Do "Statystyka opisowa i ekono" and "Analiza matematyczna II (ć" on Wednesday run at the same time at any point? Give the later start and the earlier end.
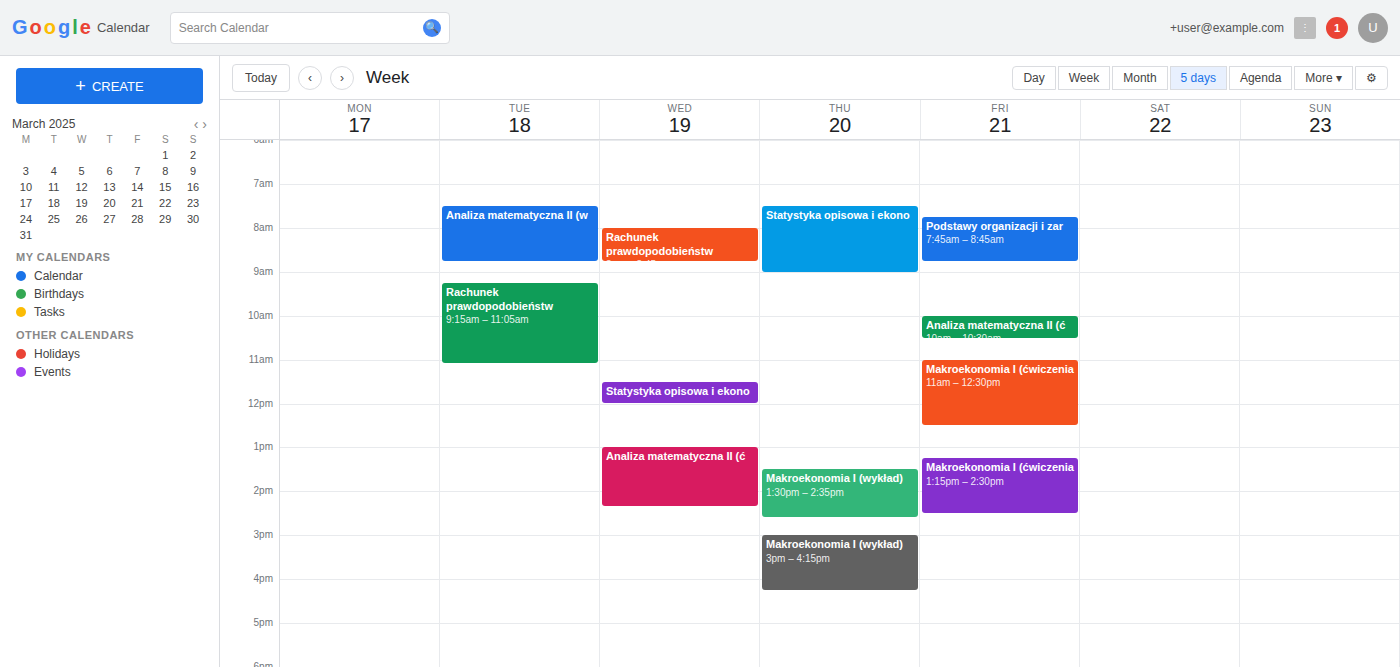
"Statystyka opisowa i ekono" ends at 12:00 PM and "Analiza matematyczna II (ć" starts at 1:00 PM -- no overlap.